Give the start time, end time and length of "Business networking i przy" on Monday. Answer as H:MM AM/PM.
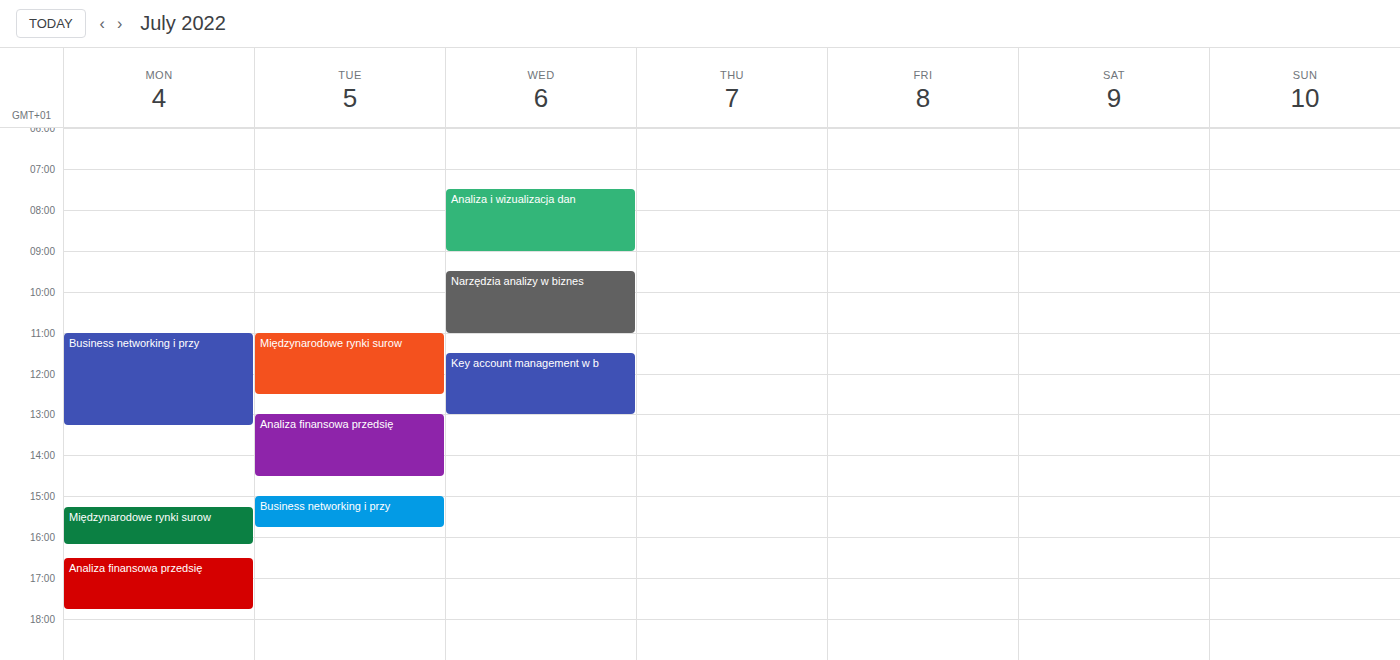
11:00 AM to 1:15 PM, 2 hours 15 minutes